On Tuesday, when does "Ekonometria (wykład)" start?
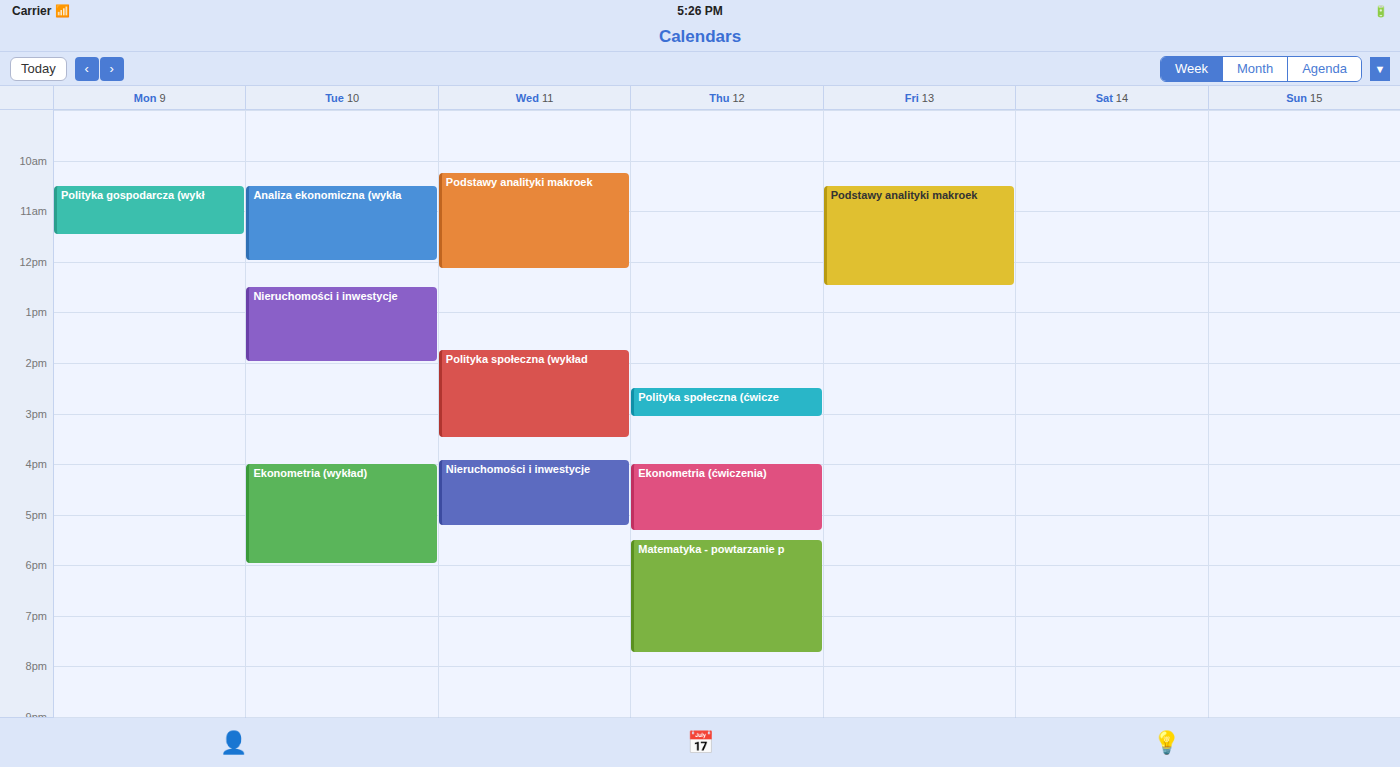
4:00 PM